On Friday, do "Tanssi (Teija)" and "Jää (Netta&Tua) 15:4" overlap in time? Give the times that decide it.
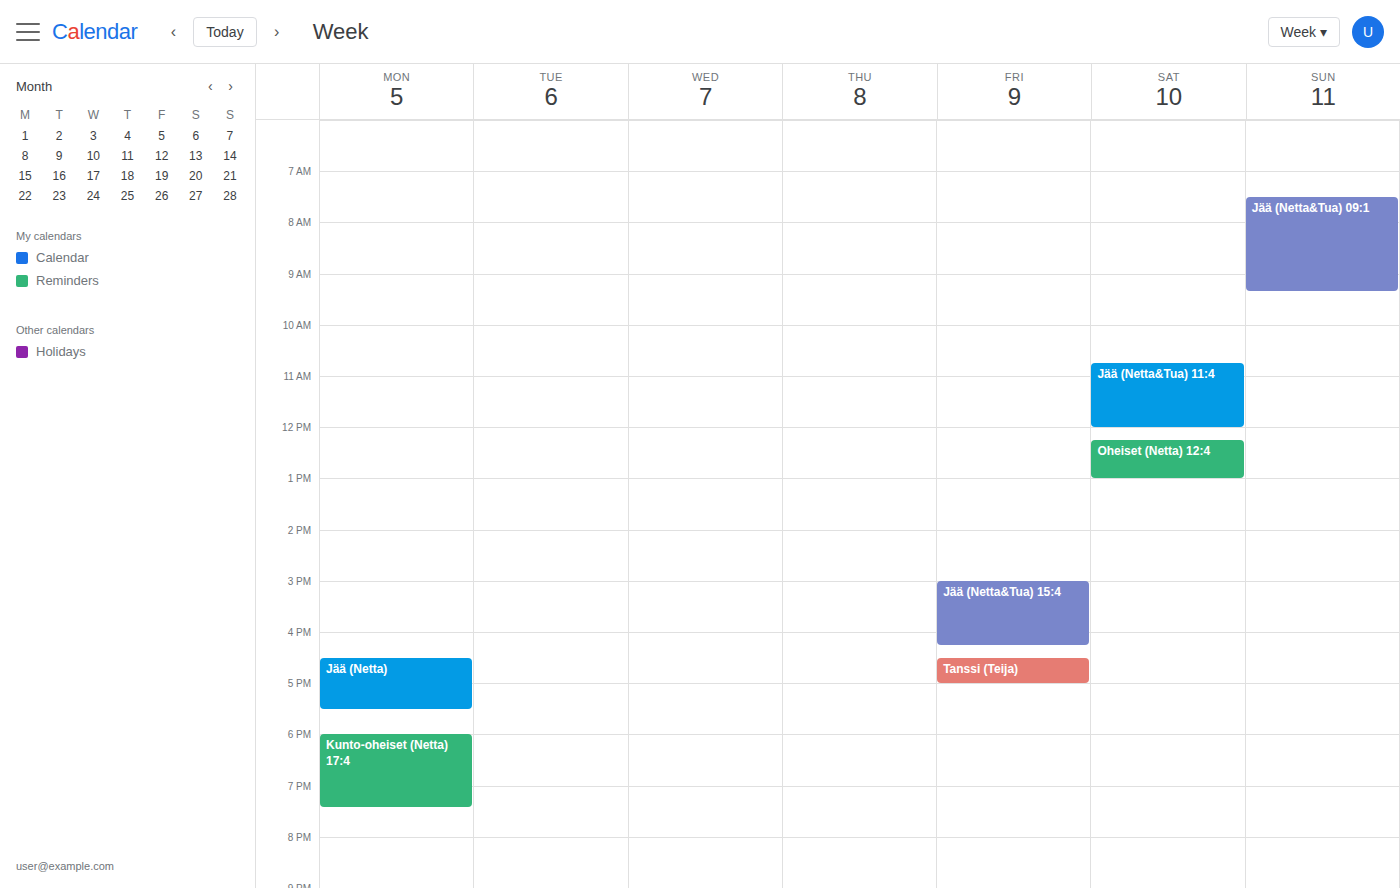
"Jää (Netta&Tua) 15:4" ends at 4:15 PM and "Tanssi (Teija)" starts at 4:30 PM -- no overlap.